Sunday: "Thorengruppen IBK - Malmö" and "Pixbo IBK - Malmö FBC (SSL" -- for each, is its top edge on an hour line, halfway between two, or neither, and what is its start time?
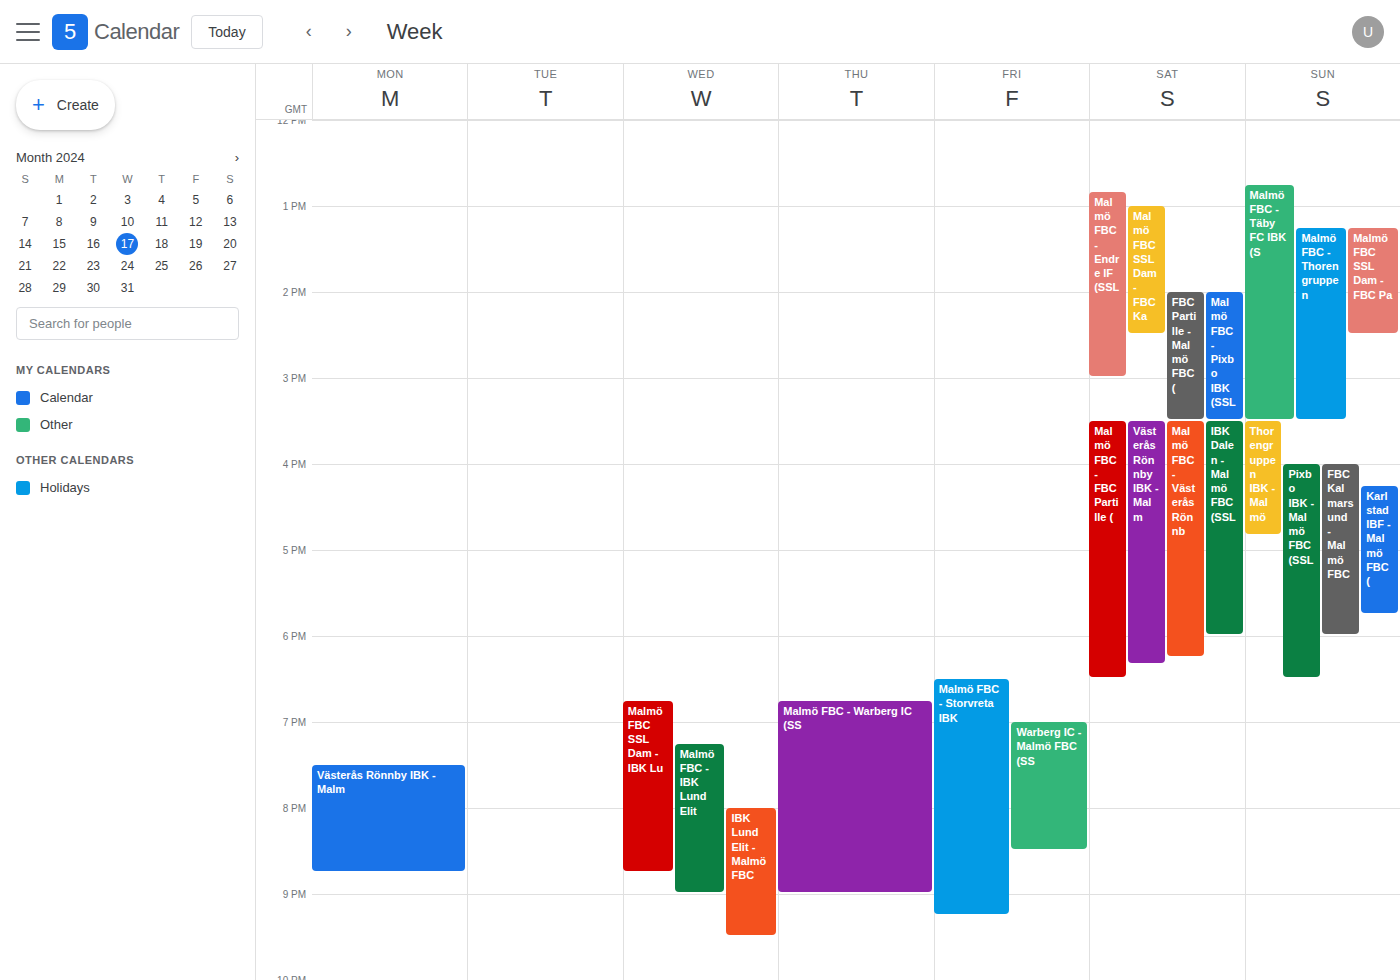
"Thorengruppen IBK - Malmö": 3:30 PM, halfway between the 3 PM and 4 PM lines. "Pixbo IBK - Malmö FBC (SSL": 4:00 PM, exactly on the 4 PM line.